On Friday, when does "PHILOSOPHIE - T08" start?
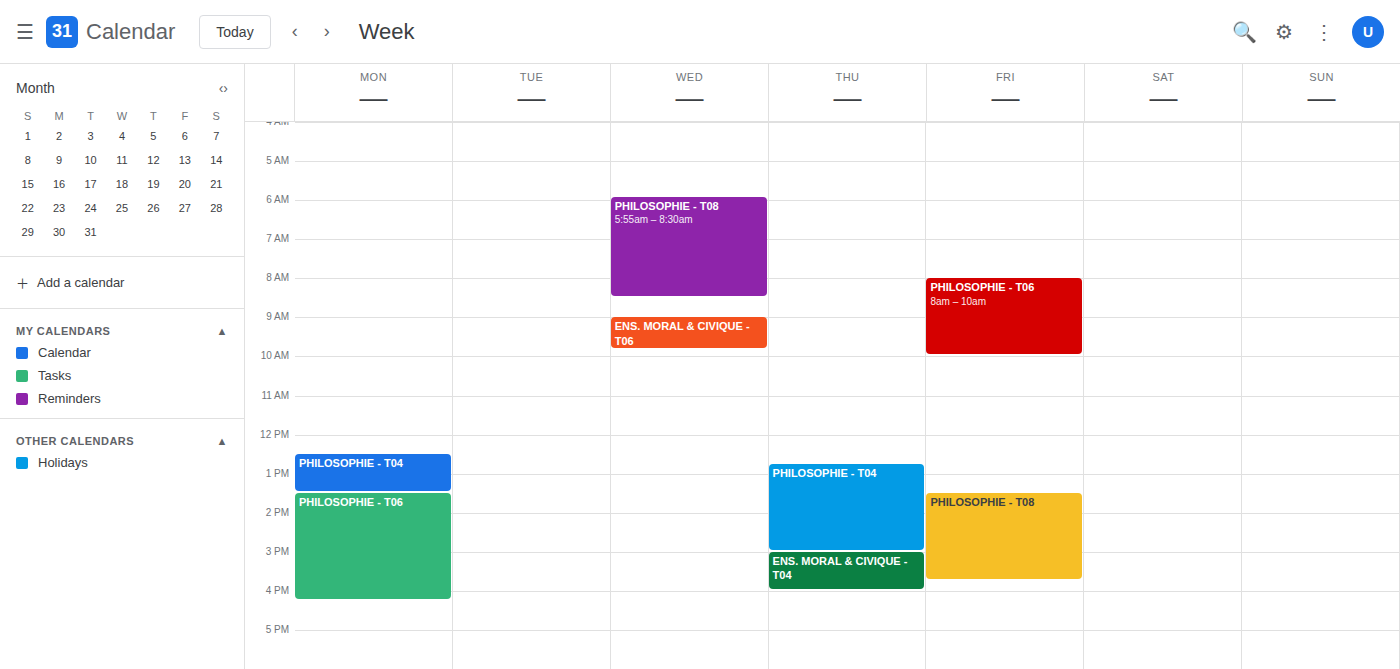
13:30